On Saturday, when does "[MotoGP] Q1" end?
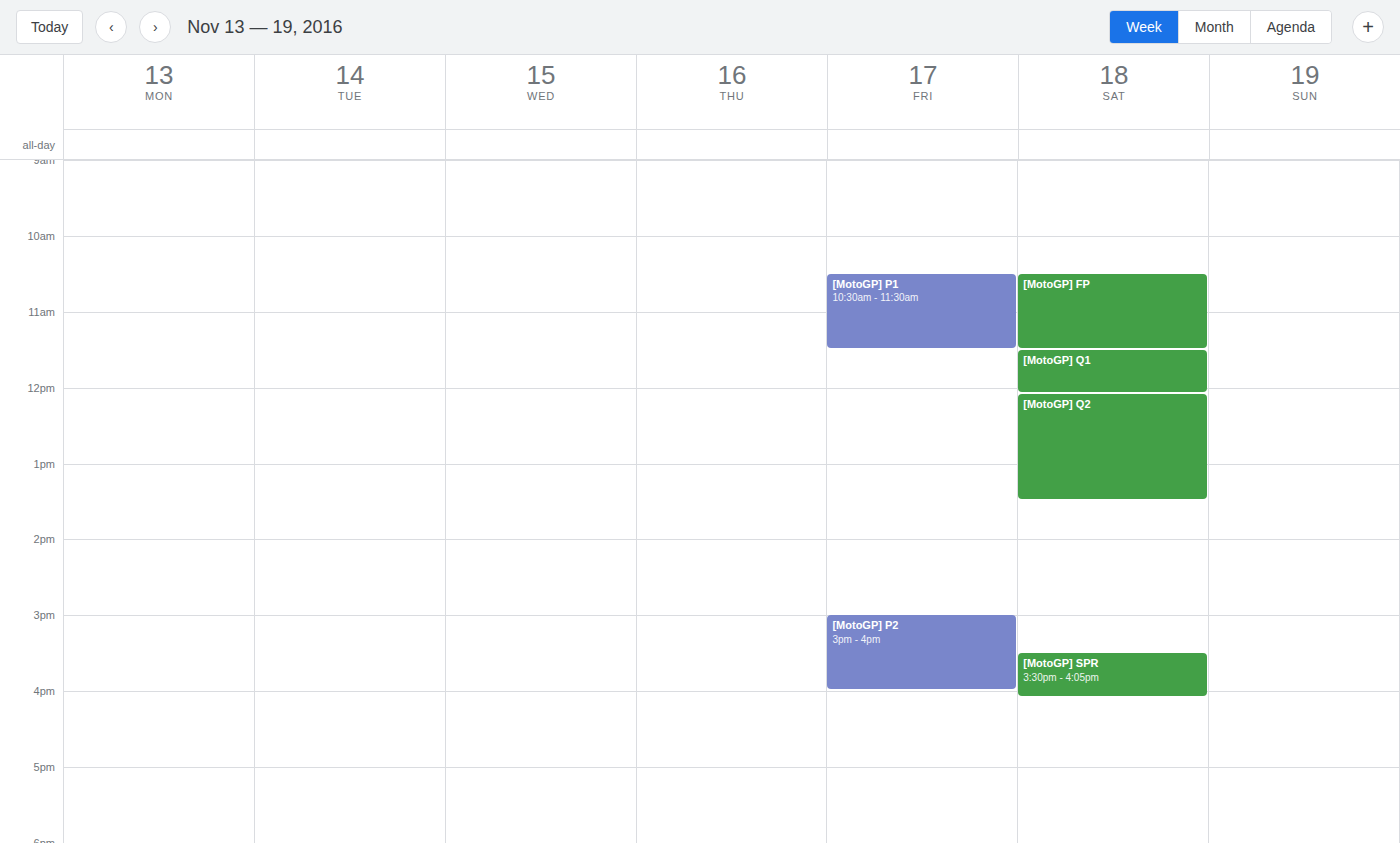
12:05 PM